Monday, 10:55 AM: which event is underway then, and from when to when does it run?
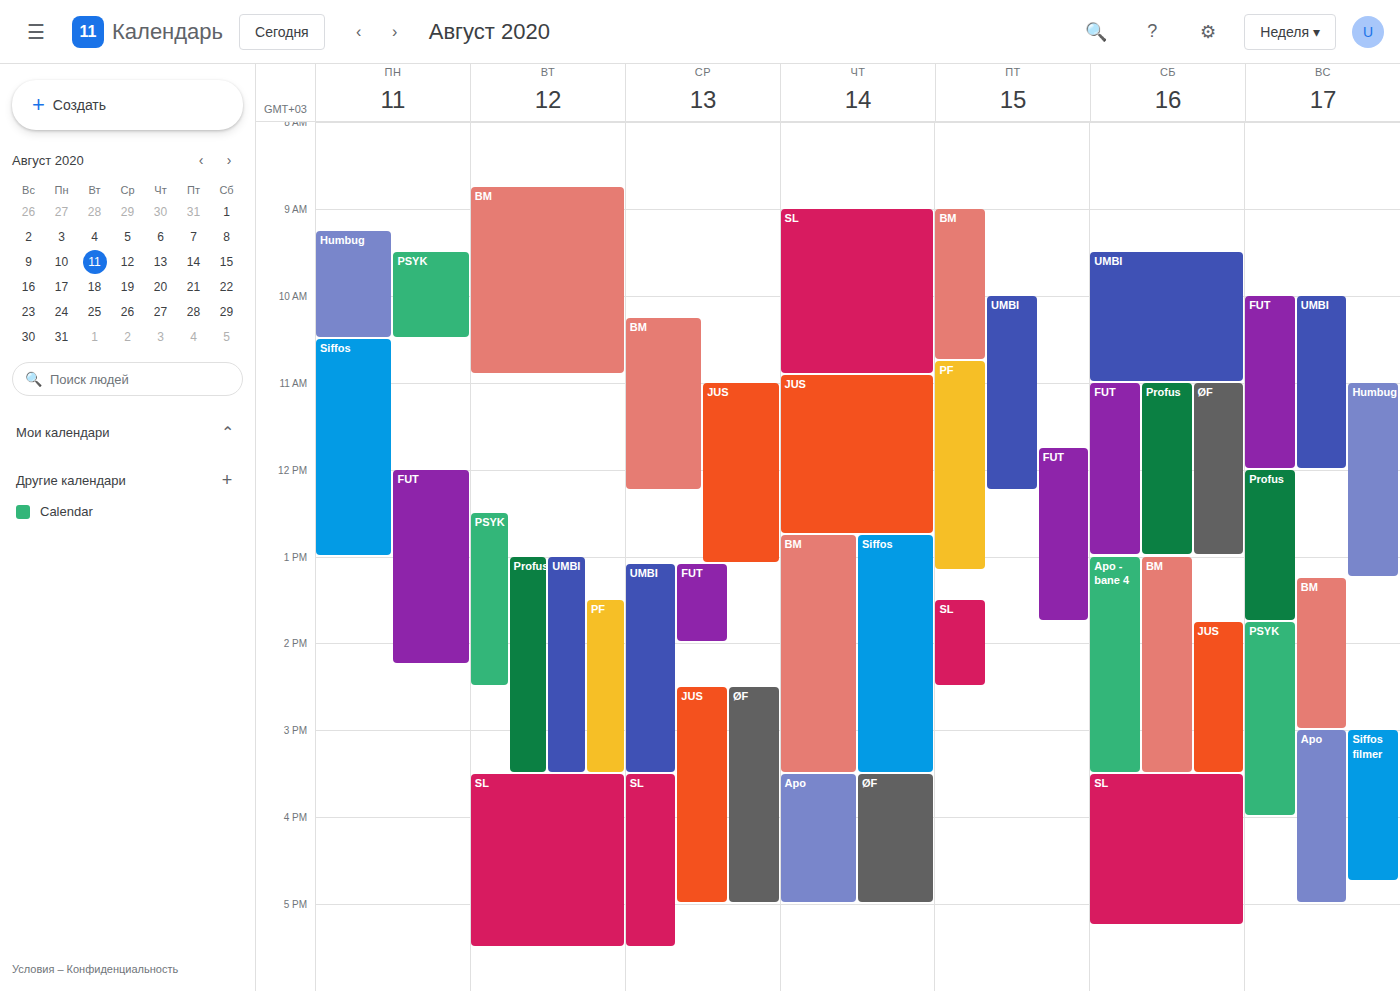
"Siffos", 10:30 AM to 1:00 PM